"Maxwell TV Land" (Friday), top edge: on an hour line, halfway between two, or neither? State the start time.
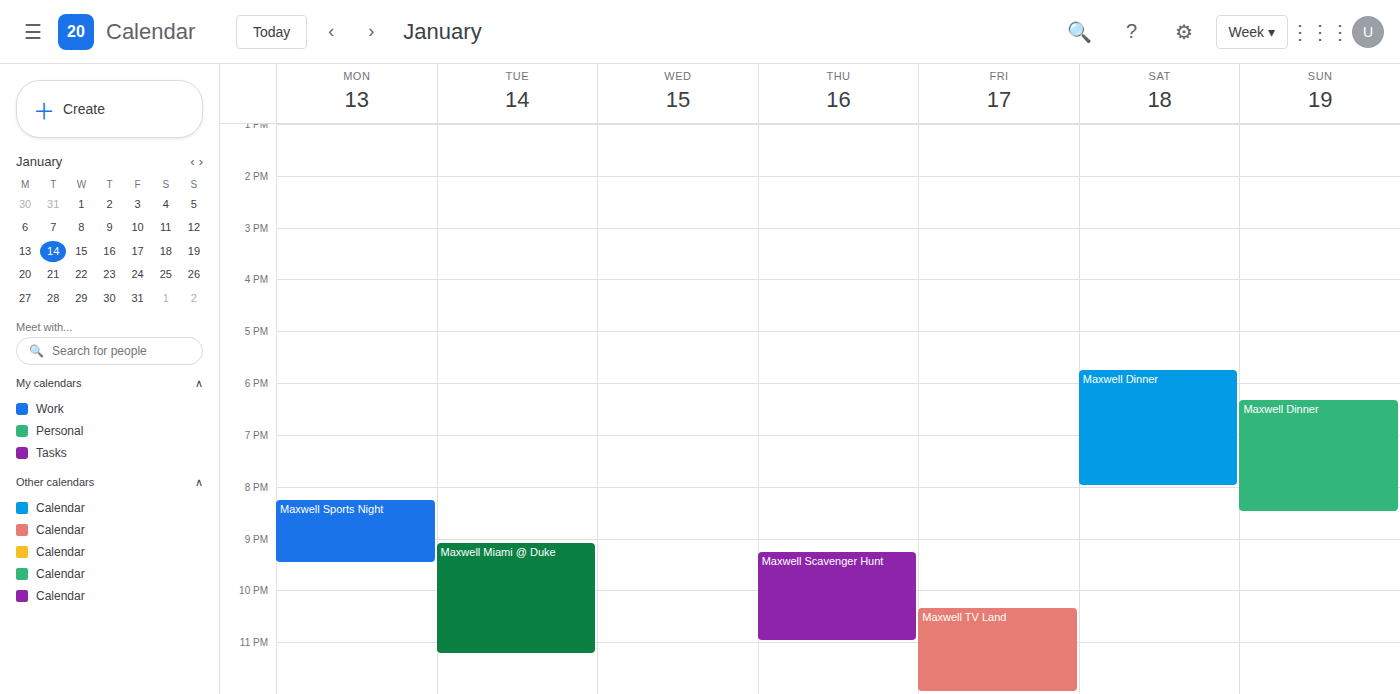
10:20 PM -- neither: 20 minutes below the 10 PM line and 40 minutes above the 11 PM line.